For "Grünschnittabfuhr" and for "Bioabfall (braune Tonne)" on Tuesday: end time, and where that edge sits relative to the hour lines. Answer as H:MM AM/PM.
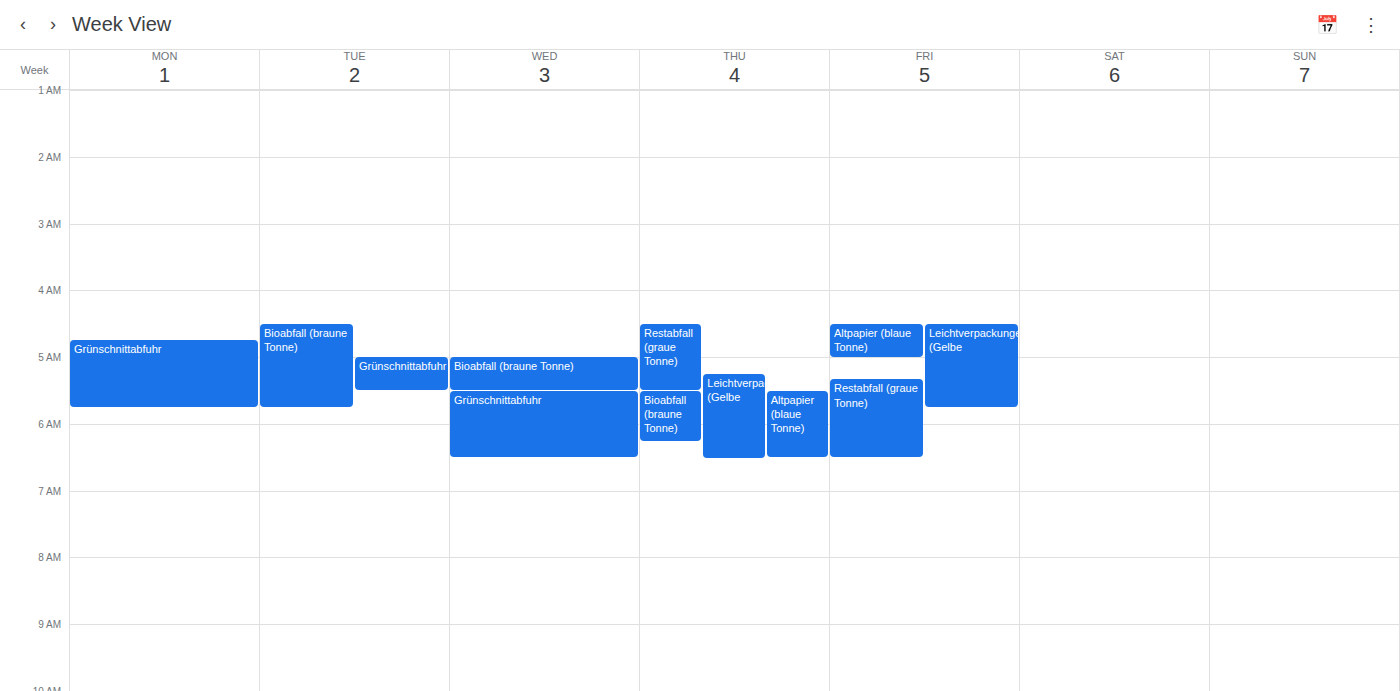
"Grünschnittabfuhr": 5:30 AM, halfway between the 5 AM and 6 AM lines. "Bioabfall (braune Tonne)": 5:45 AM, neither: three quarters of the way from the 5 AM line to the 6 AM line.